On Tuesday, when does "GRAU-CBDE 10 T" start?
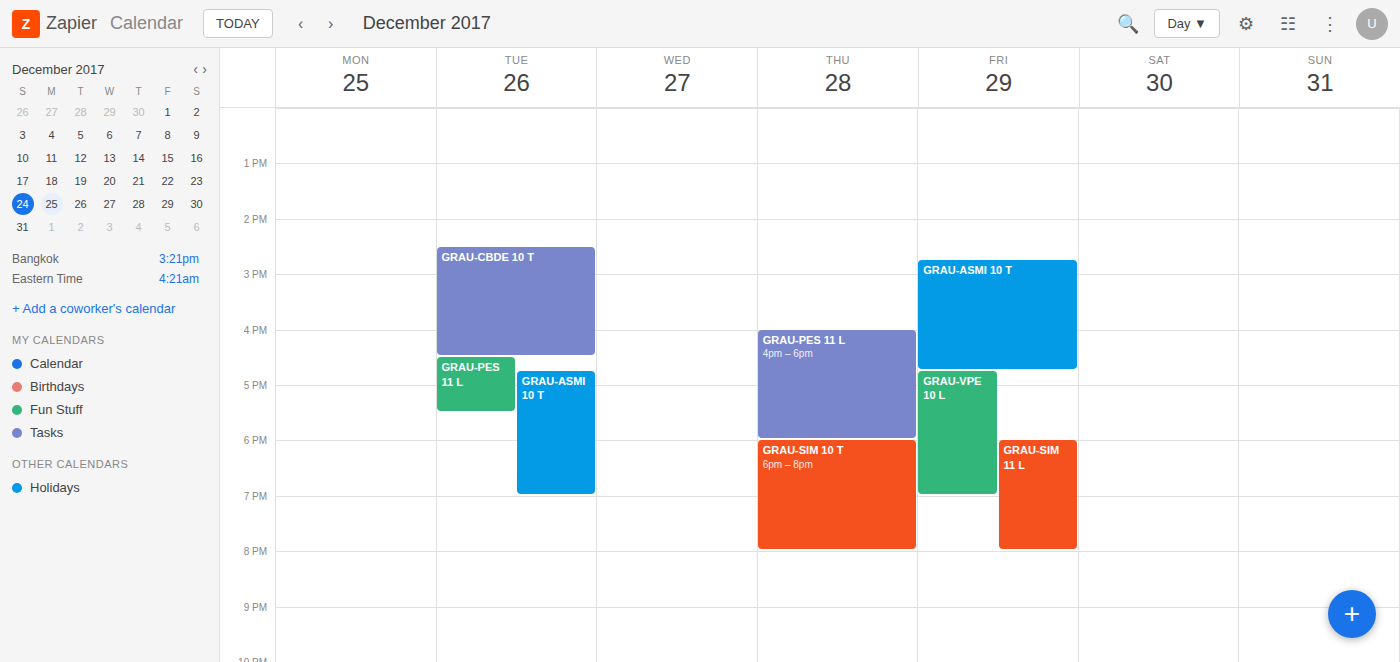
2:30 PM